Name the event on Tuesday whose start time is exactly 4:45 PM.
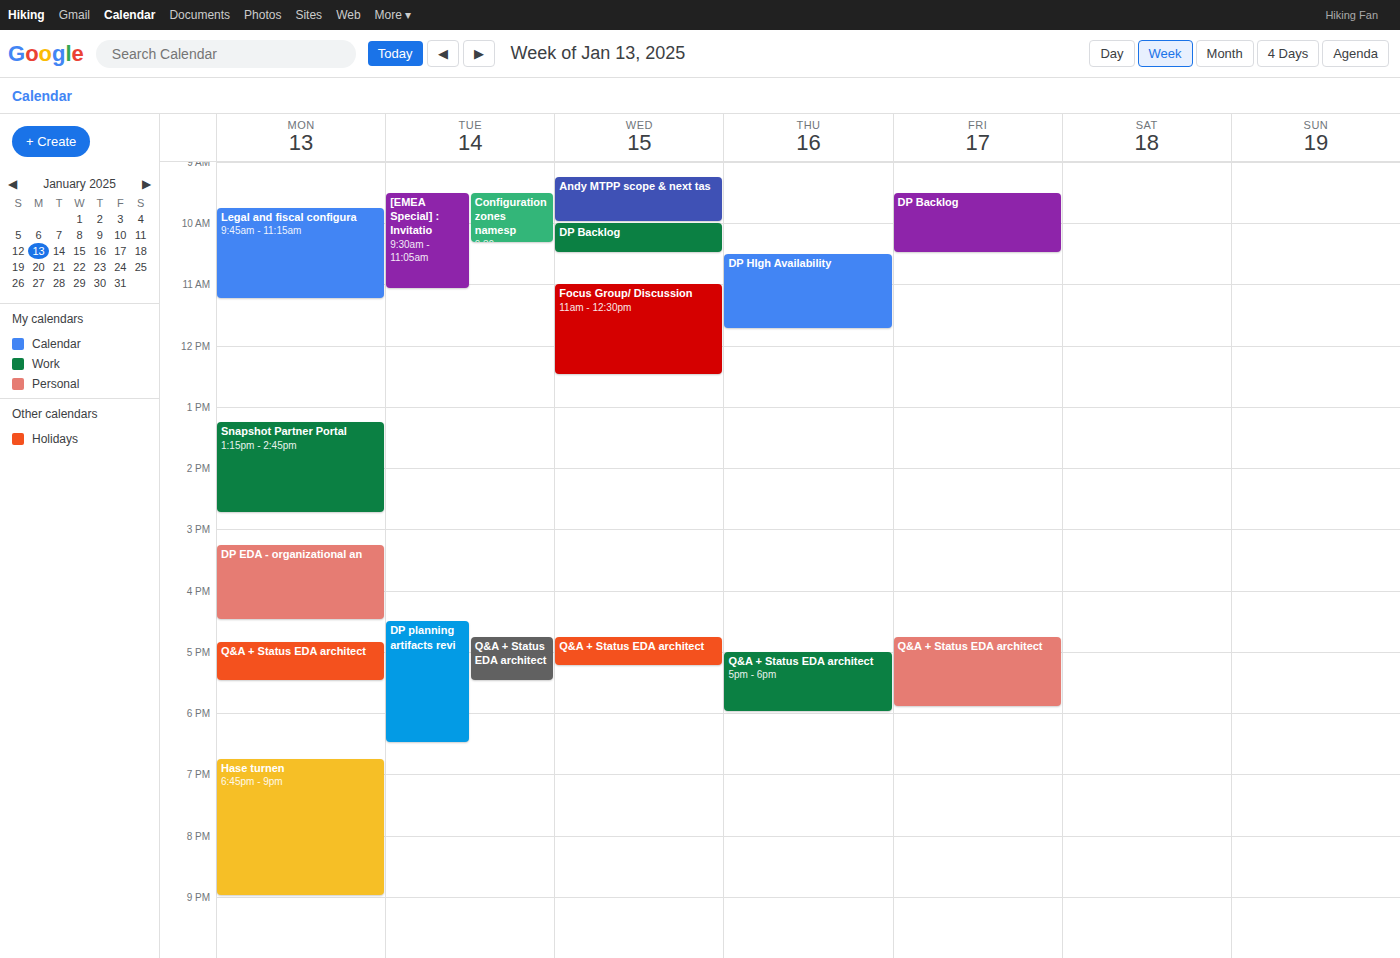
"Q&A + Status EDA architect"